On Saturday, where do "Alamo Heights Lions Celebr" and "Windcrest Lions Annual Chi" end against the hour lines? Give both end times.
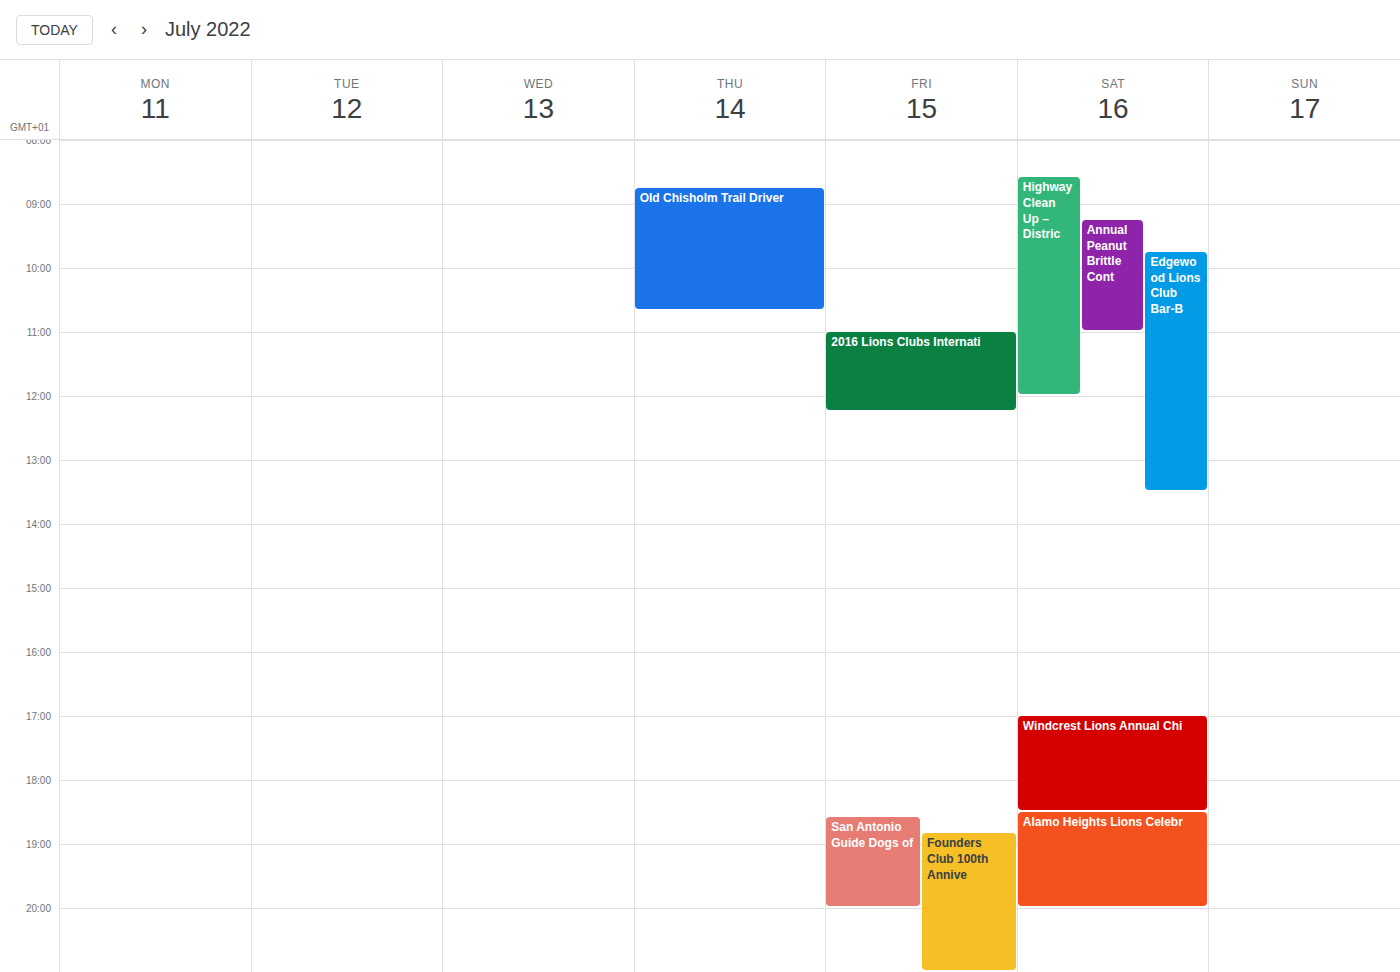
"Alamo Heights Lions Celebr": 20:00, exactly on the 20:00 line. "Windcrest Lions Annual Chi": 18:30, halfway between the 18:00 and 19:00 lines.